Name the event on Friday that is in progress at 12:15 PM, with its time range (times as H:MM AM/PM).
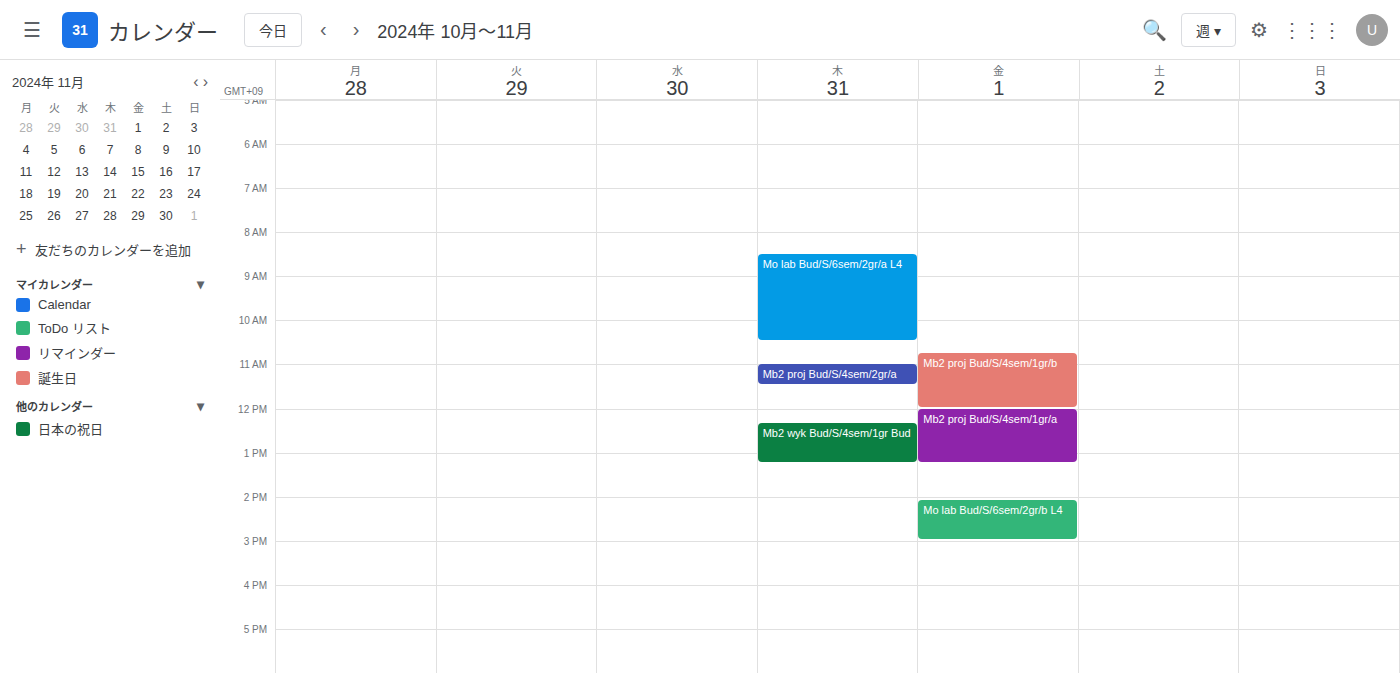
"Mb2 proj Bud/S/4sem/1gr/a", 12:00 PM to 1:15 PM